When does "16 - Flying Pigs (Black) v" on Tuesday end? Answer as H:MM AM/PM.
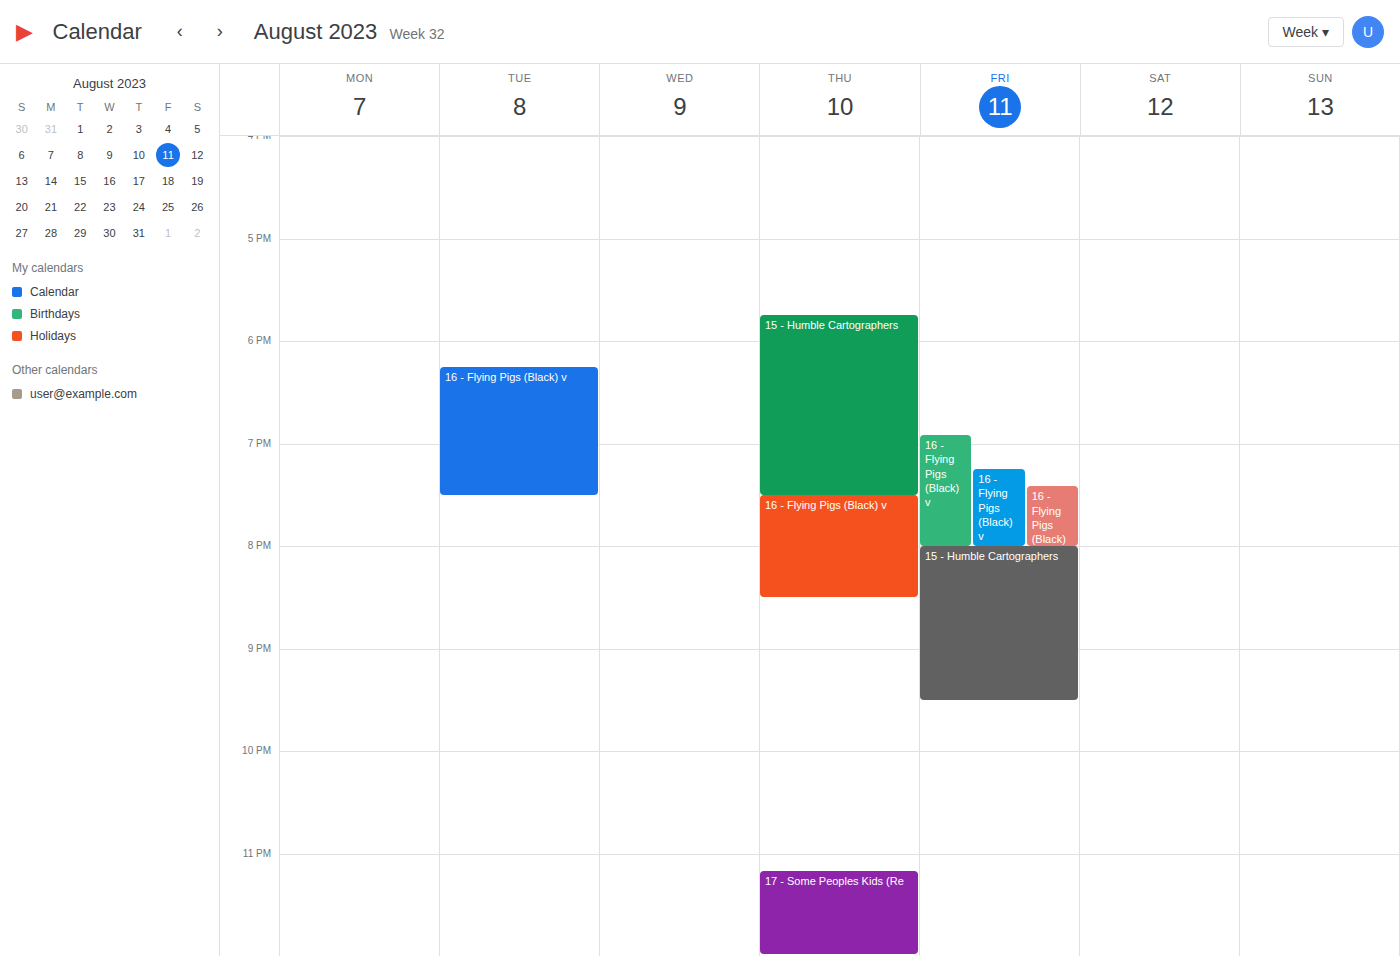
7:30 PM